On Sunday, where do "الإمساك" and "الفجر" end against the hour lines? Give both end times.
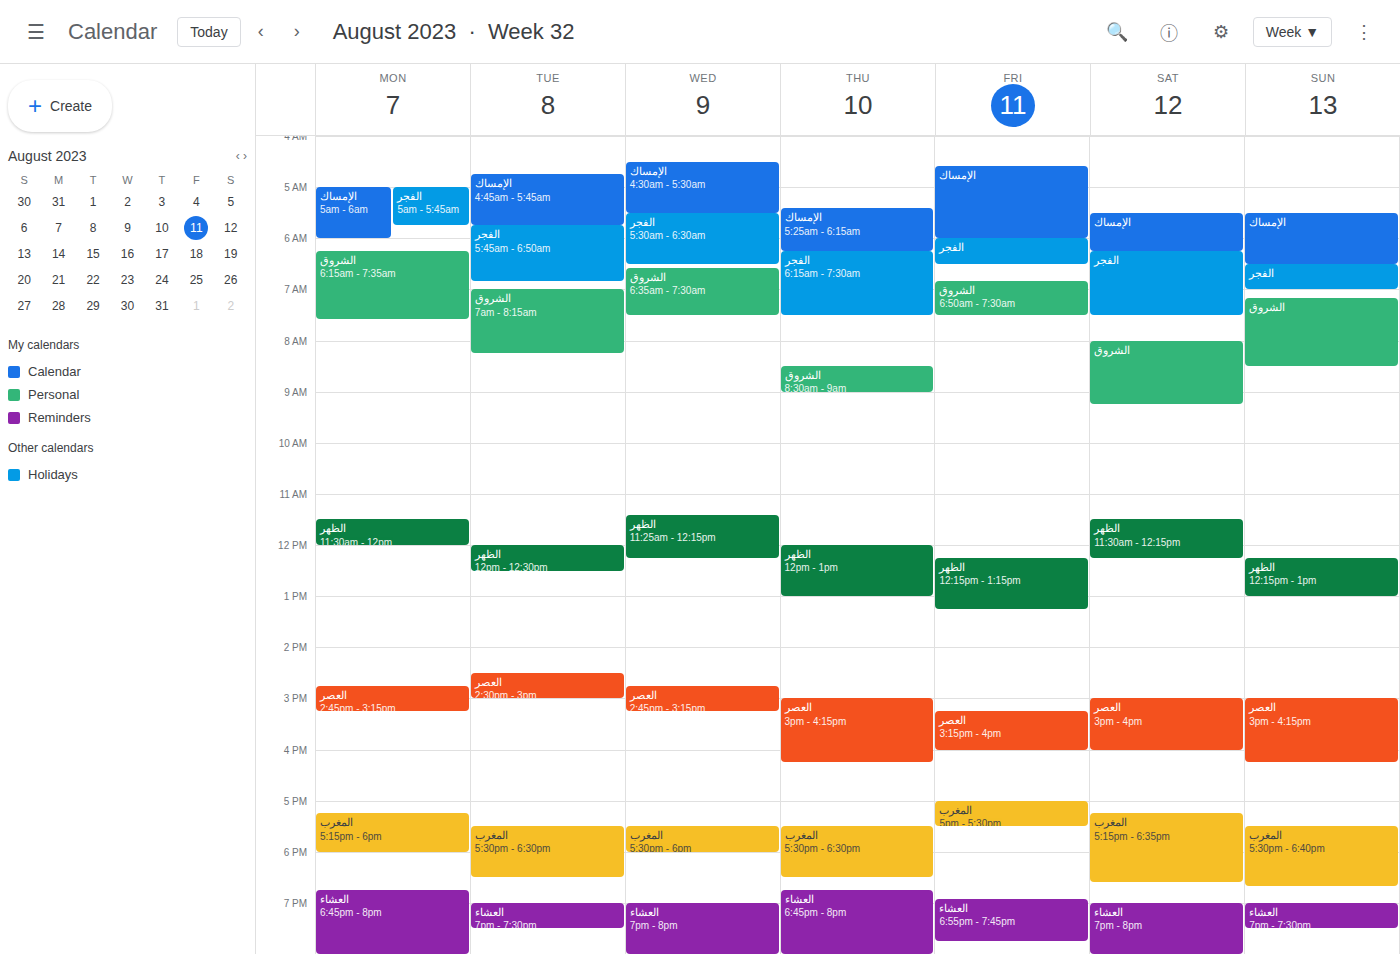
"الإمساك": 6:30 AM, halfway between the 6 AM and 7 AM lines. "الفجر": 7:00 AM, exactly on the 7 AM line.